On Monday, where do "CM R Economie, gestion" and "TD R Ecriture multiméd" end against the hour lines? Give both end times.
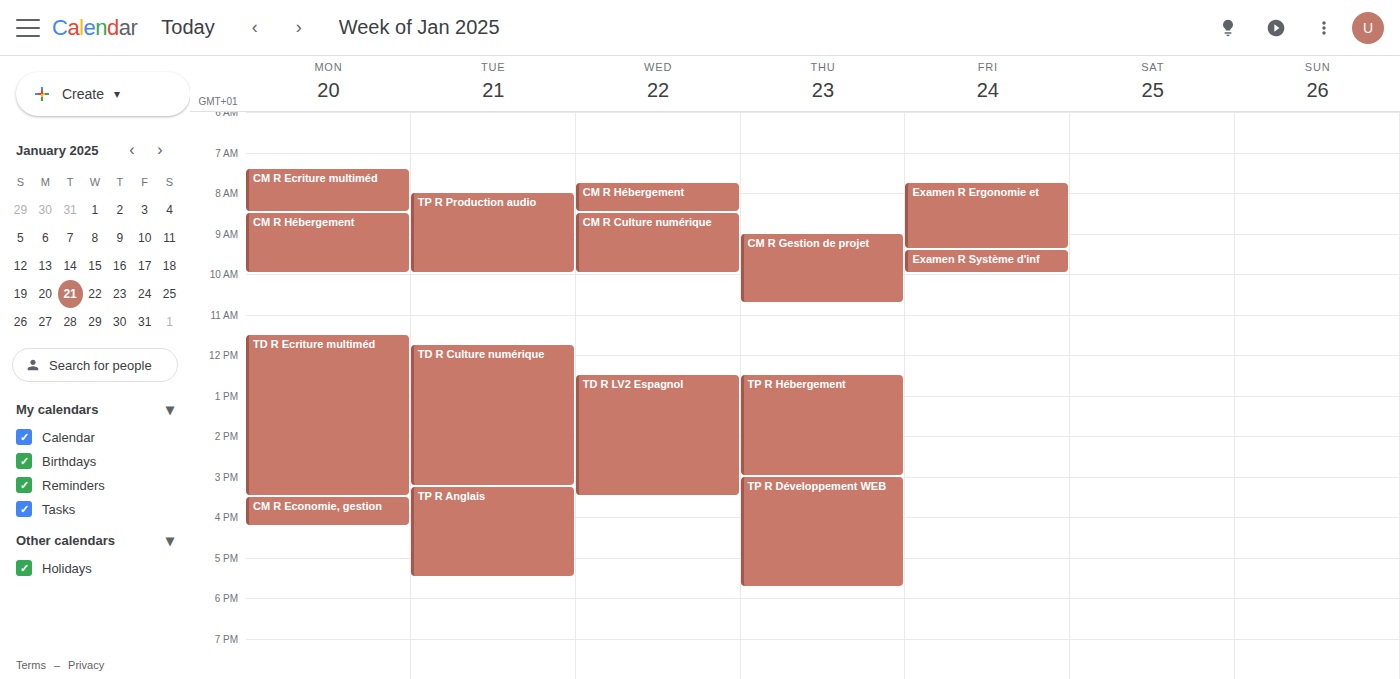
"CM R Economie, gestion": 4:15 PM, neither: a quarter of the way from the 4 PM line to the 5 PM line. "TD R Ecriture multiméd": 3:30 PM, halfway between the 3 PM and 4 PM lines.